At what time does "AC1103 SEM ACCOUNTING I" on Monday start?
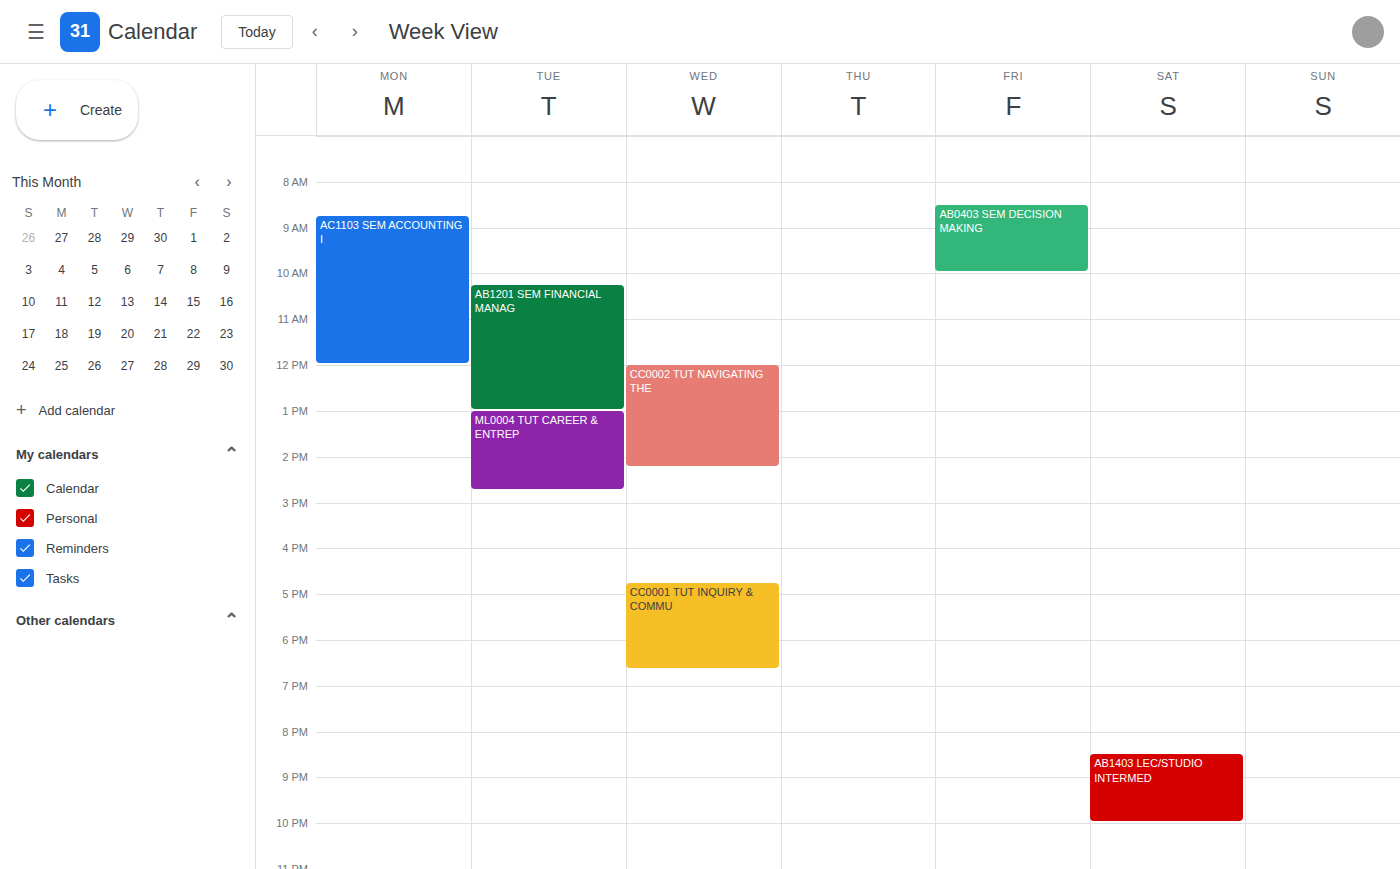
8:45 AM